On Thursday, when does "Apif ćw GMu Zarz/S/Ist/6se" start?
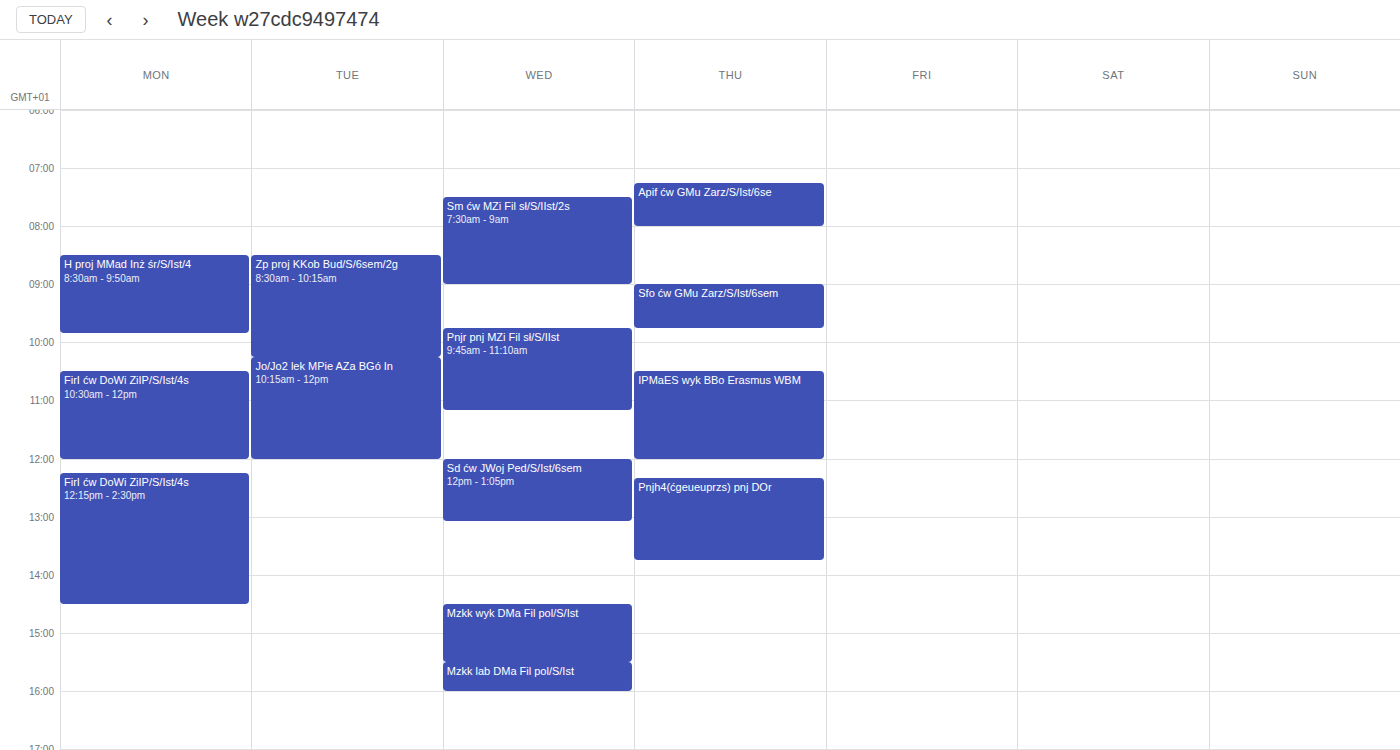
7:15 AM